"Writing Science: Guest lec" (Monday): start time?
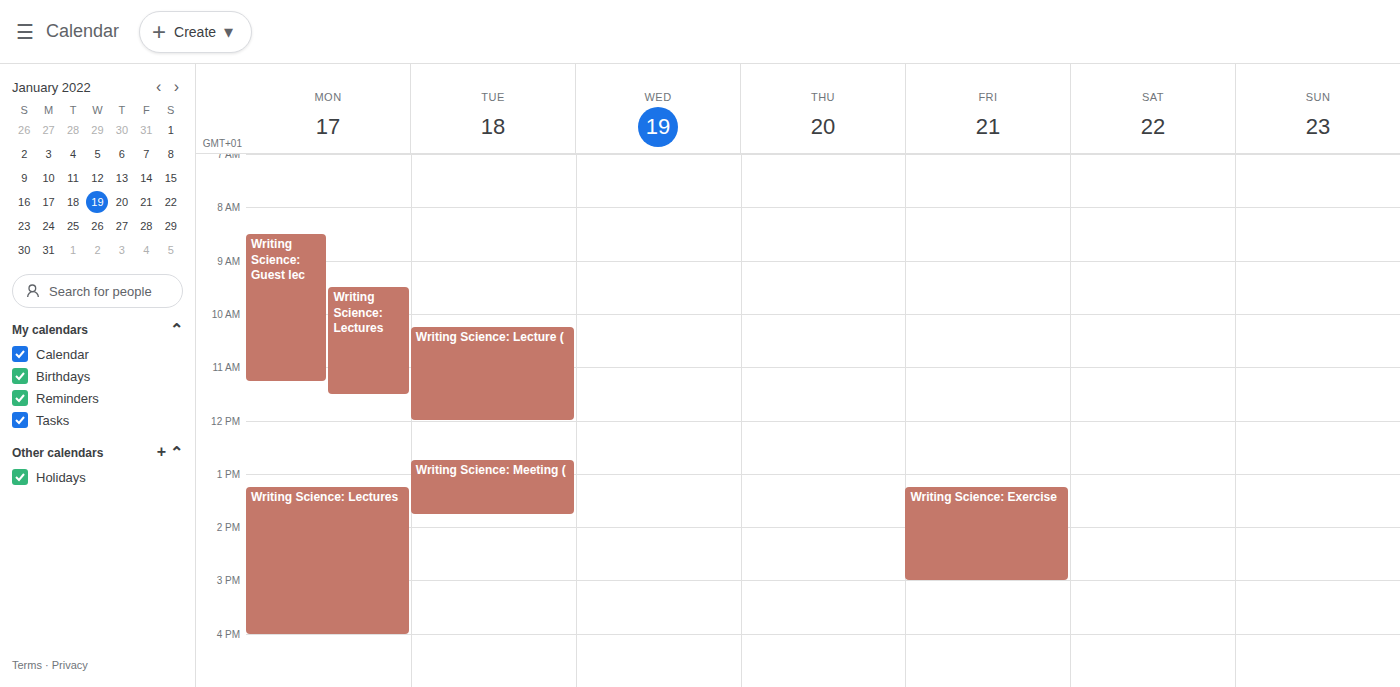
8:30 AM